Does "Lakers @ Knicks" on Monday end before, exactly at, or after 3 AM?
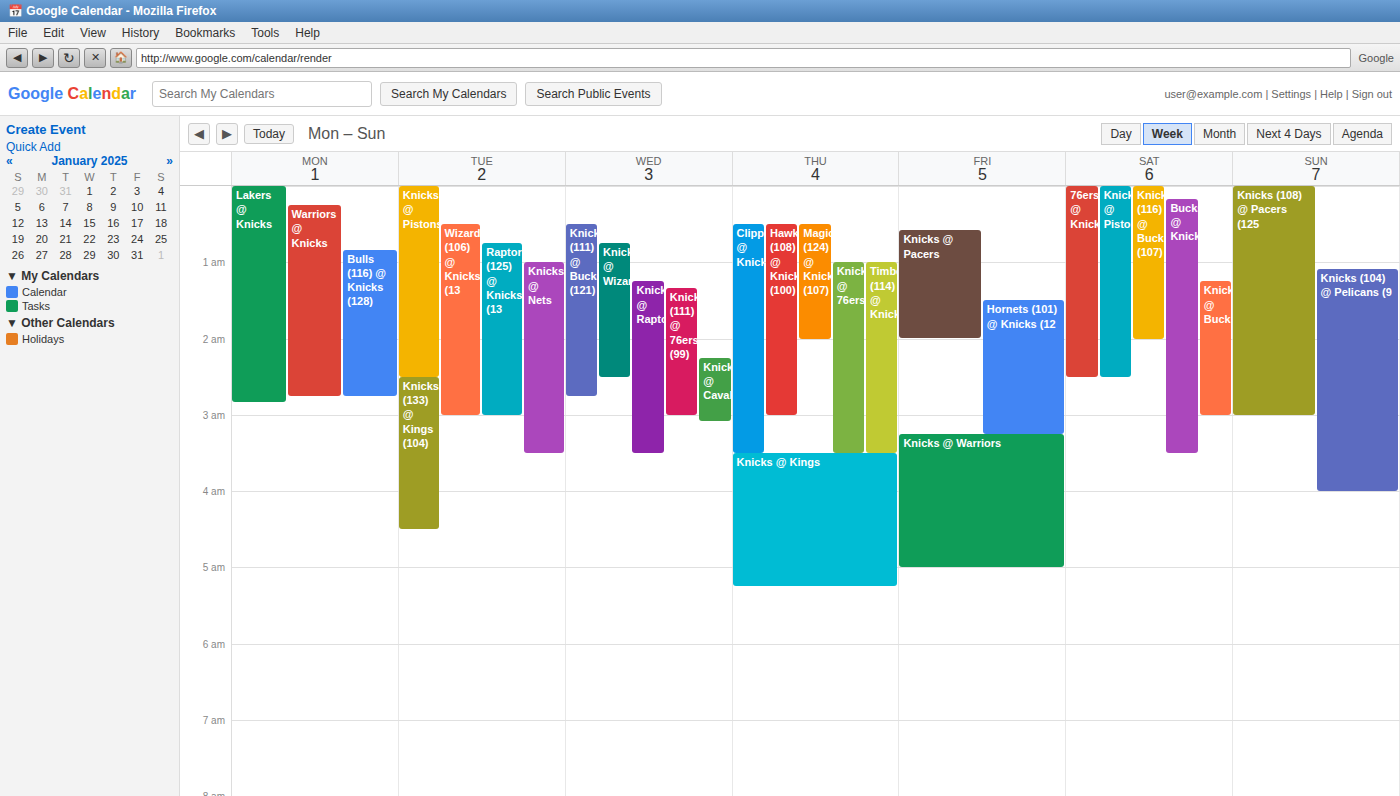
2:50 AM -- before 3 AM, 10 minutes above the 3 AM line.